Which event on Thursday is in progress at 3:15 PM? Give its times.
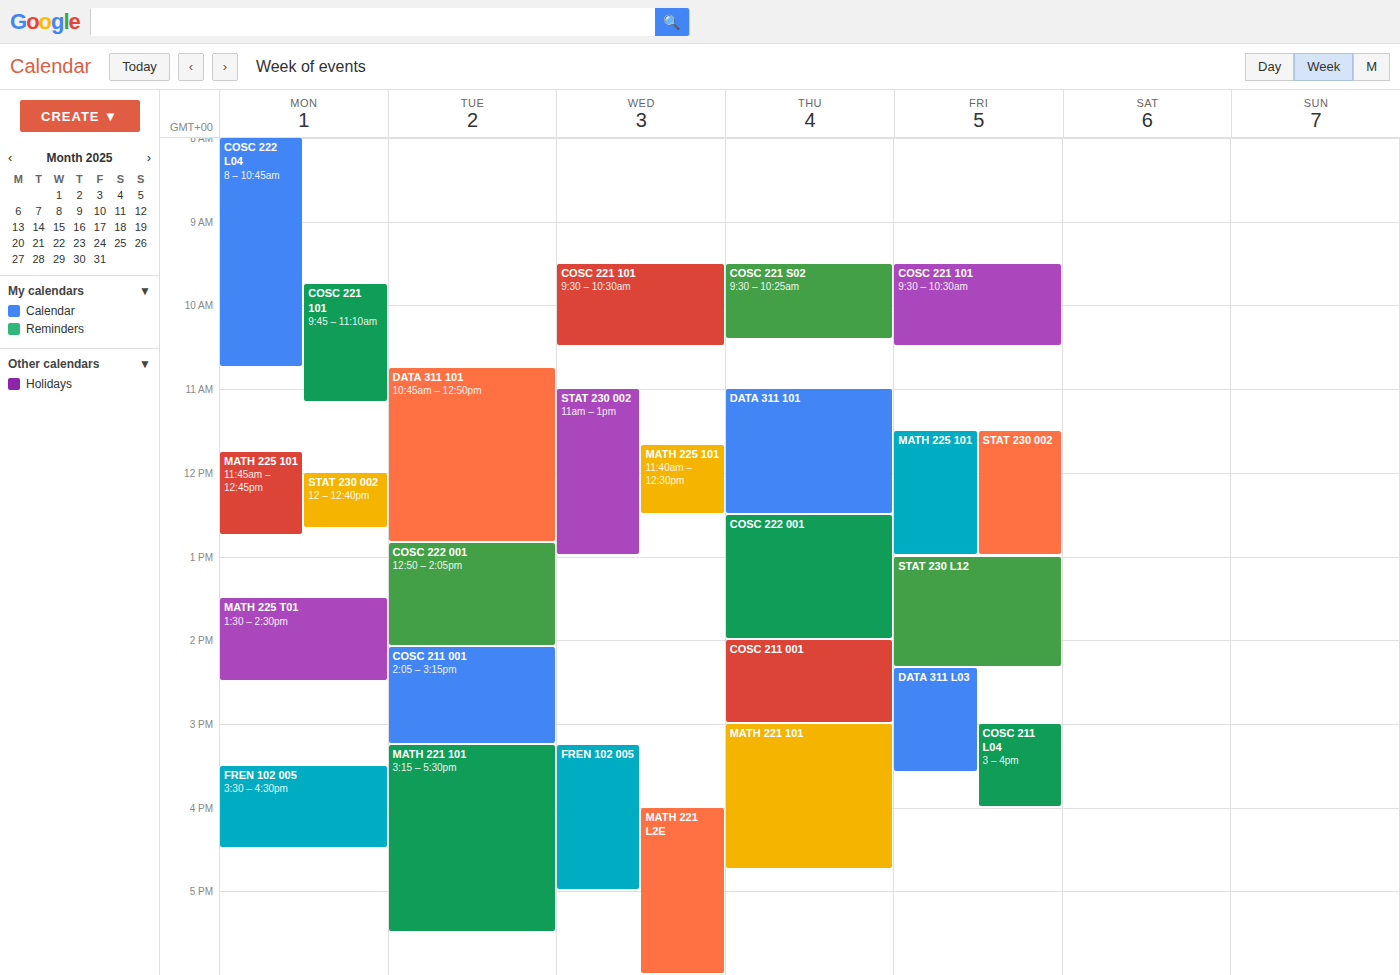
"MATH 221 101", 3:00 PM to 4:45 PM